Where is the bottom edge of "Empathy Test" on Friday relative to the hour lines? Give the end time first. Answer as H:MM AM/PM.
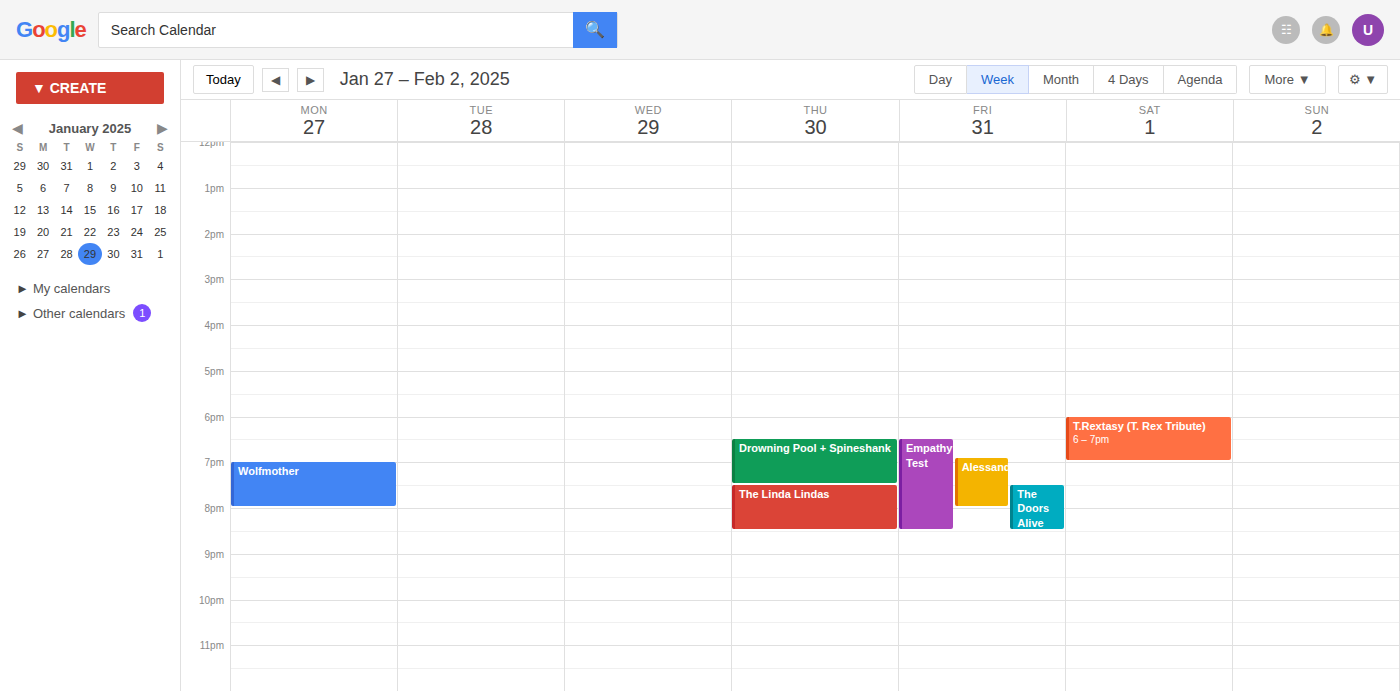
8:30 PM -- halfway between the 8 PM and 9 PM lines.